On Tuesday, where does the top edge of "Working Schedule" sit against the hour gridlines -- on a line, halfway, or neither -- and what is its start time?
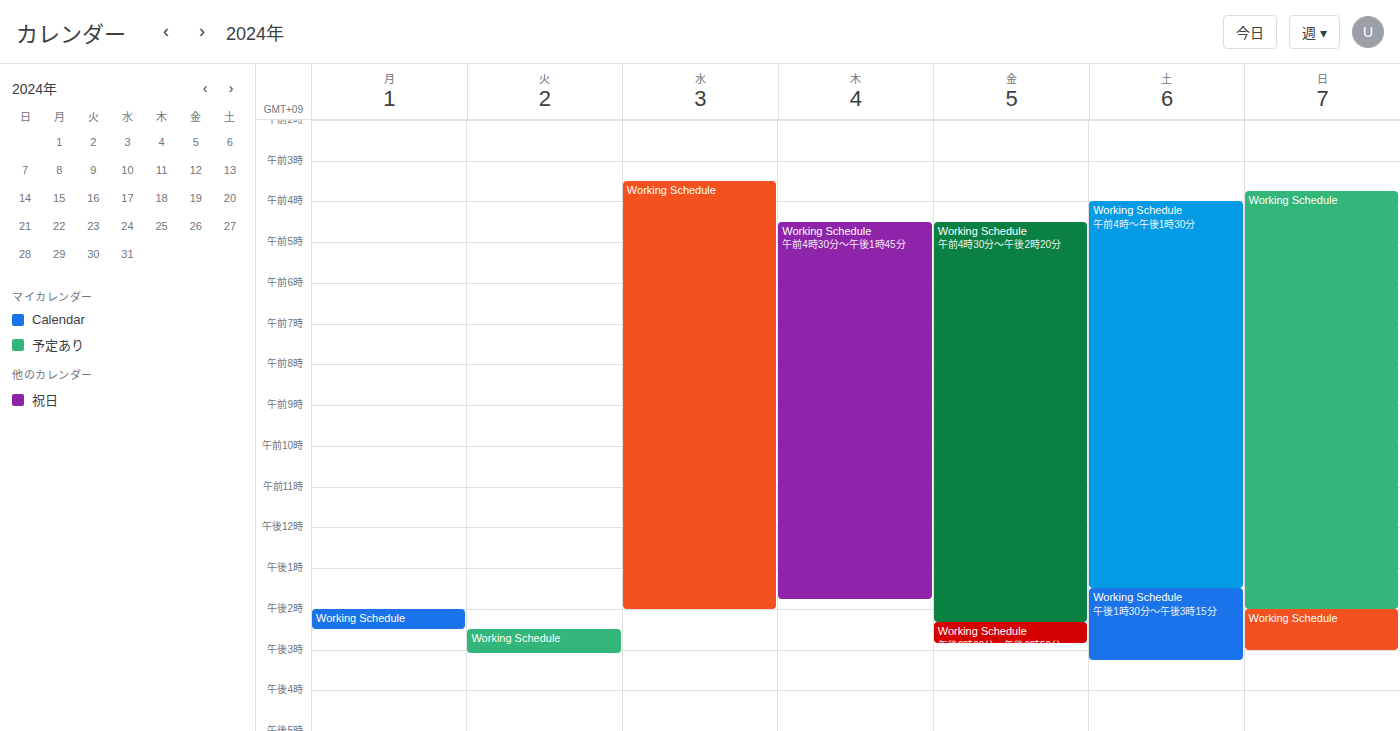
2:30 PM -- halfway between the 2 PM and 3 PM lines.